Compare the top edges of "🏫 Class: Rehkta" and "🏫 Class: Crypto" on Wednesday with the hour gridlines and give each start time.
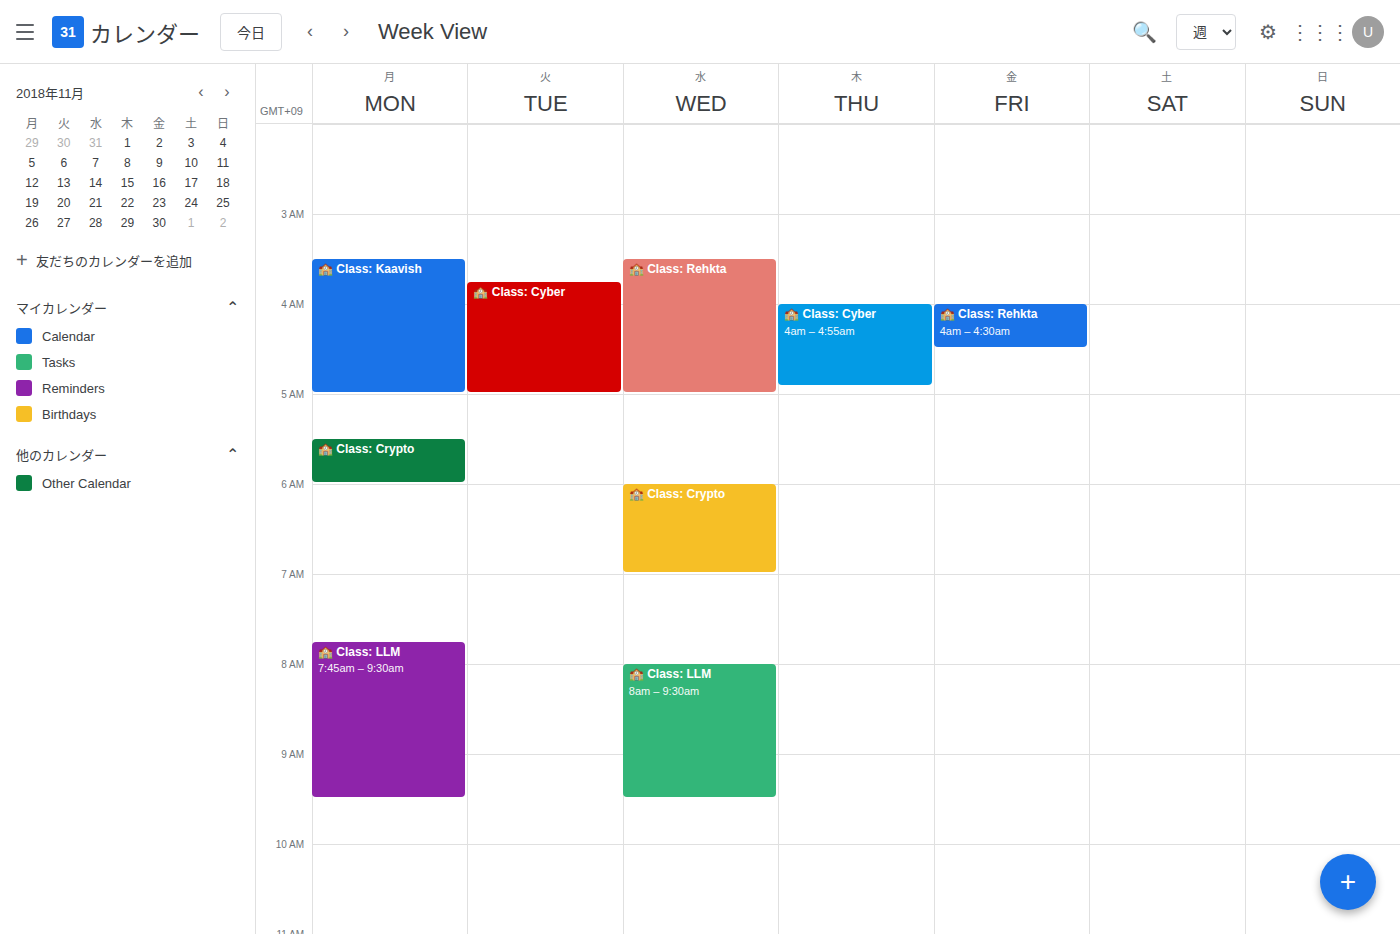
"🏫 Class: Rehkta": 3:30 AM, halfway between the 3 AM and 4 AM lines. "🏫 Class: Crypto": 6:00 AM, exactly on the 6 AM line.